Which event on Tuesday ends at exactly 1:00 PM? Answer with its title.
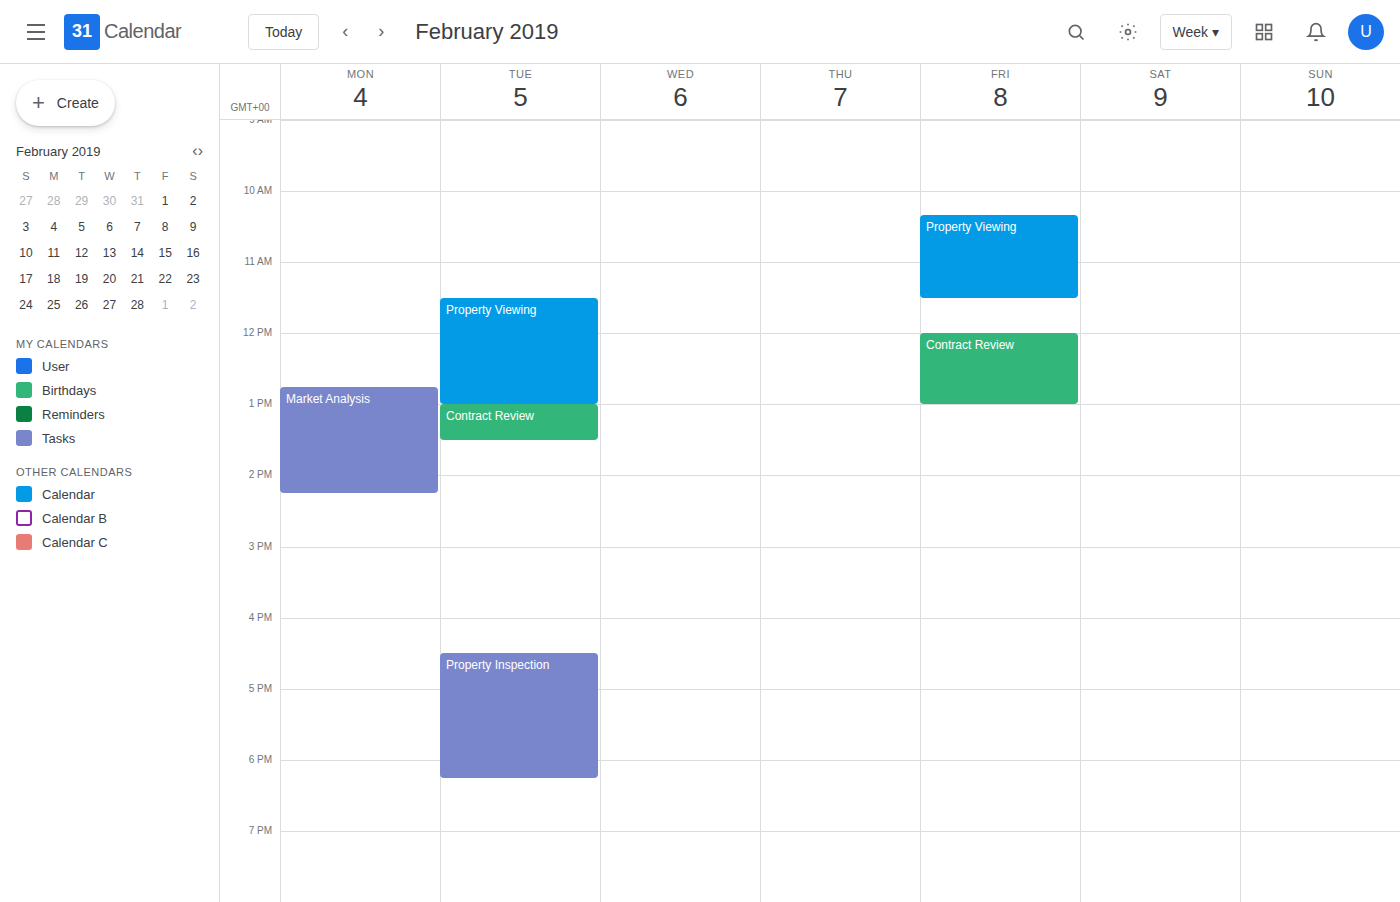
"Property Viewing"